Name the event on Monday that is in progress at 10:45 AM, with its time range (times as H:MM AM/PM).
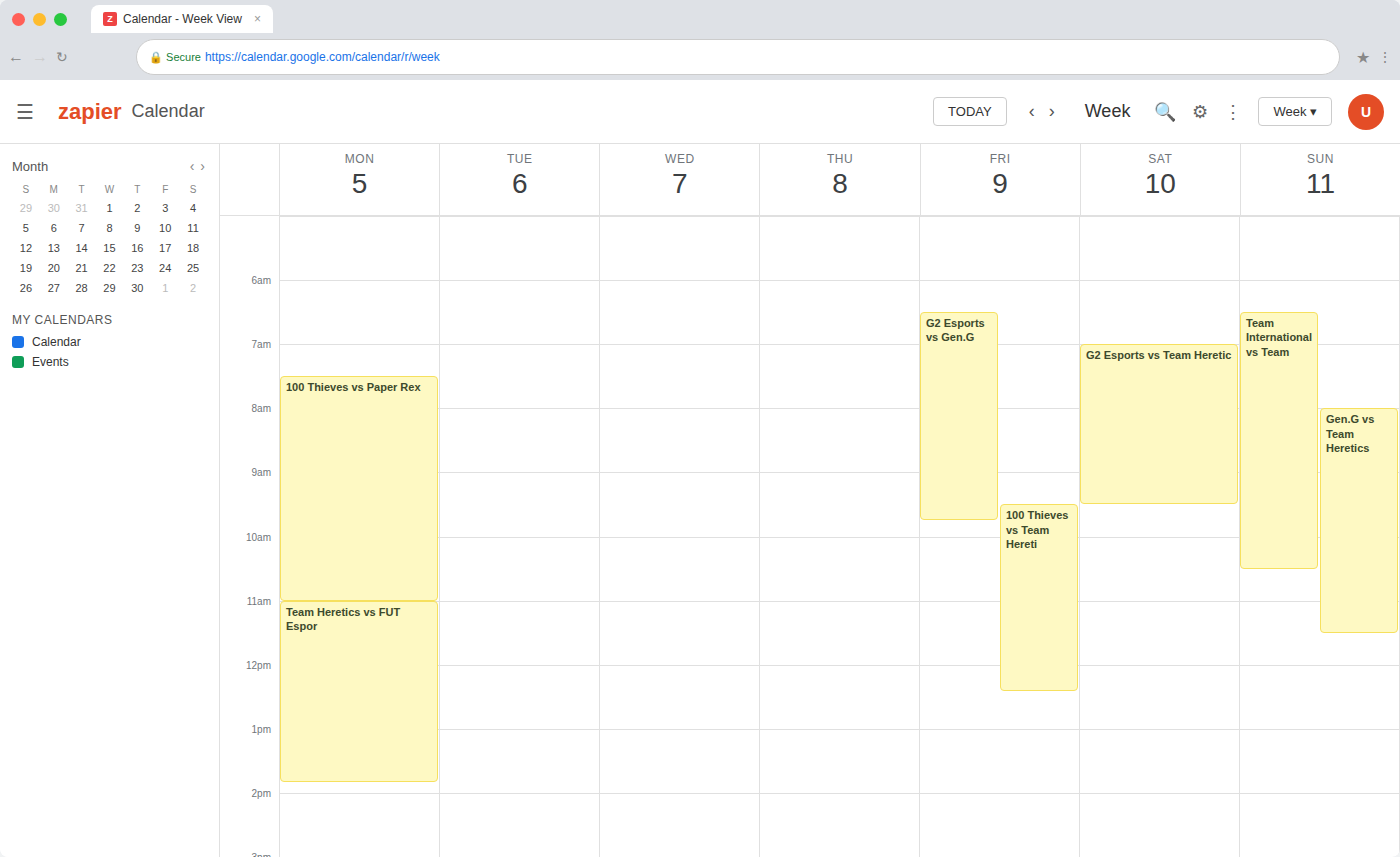
"100 Thieves vs Paper Rex", 7:30 AM to 11:00 AM